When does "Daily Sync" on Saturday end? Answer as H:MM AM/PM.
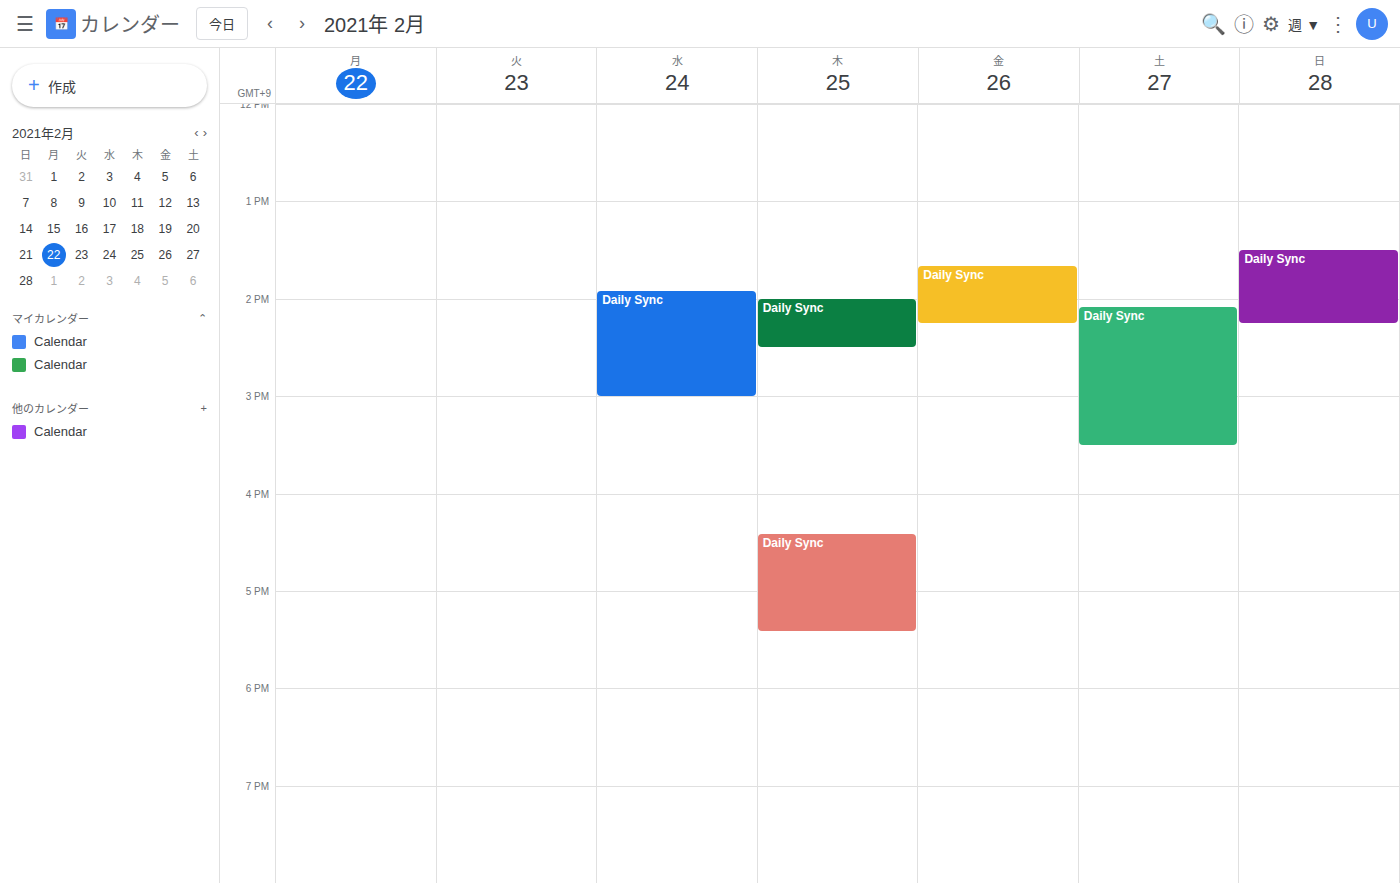
3:30 PM